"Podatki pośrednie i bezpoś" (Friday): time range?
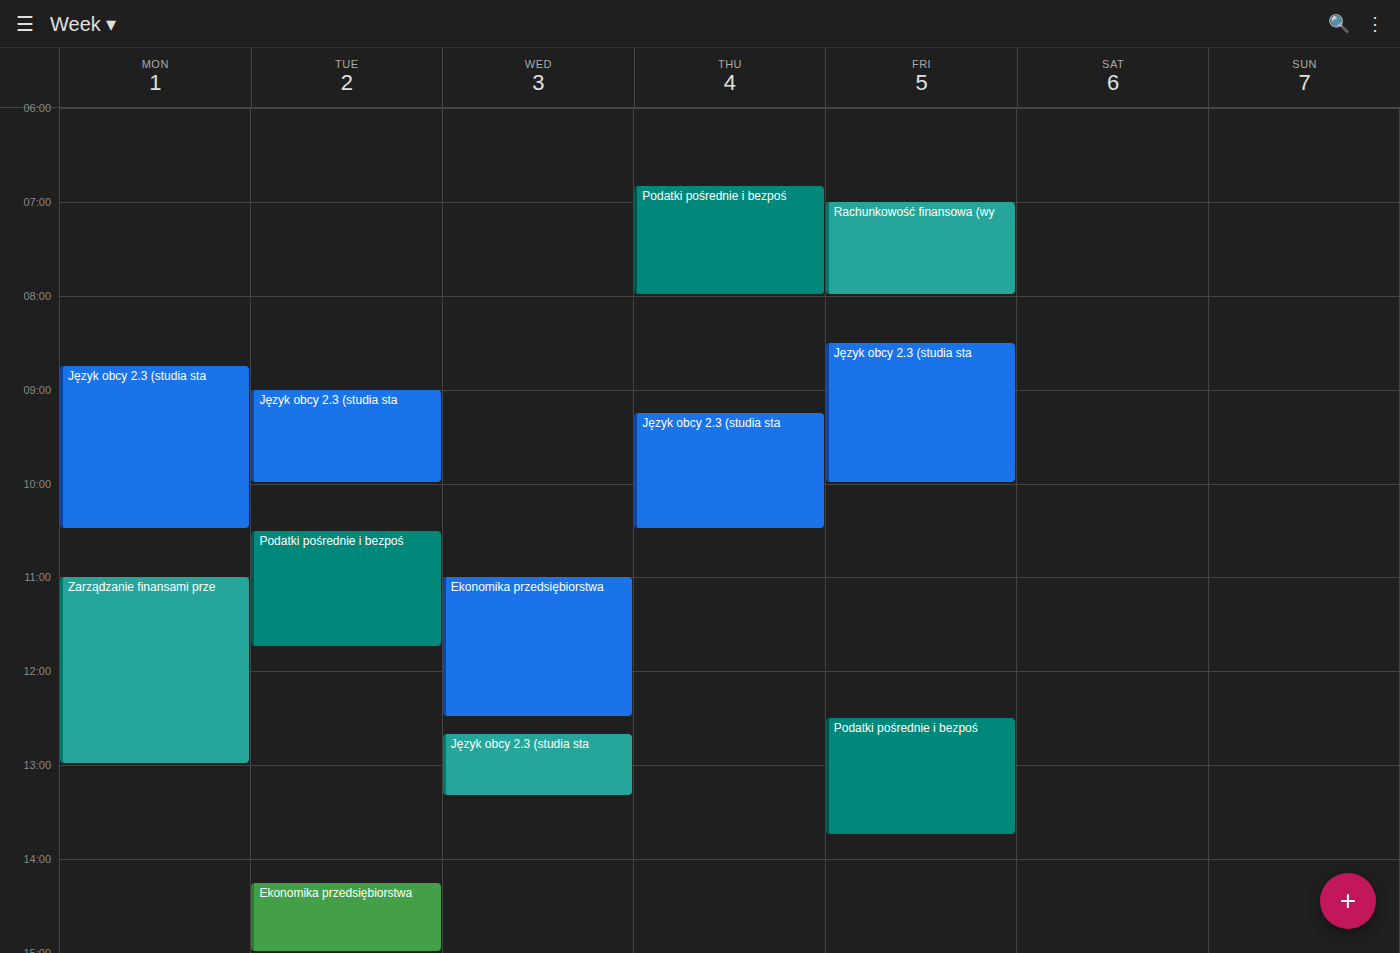
12:30 to 13:45